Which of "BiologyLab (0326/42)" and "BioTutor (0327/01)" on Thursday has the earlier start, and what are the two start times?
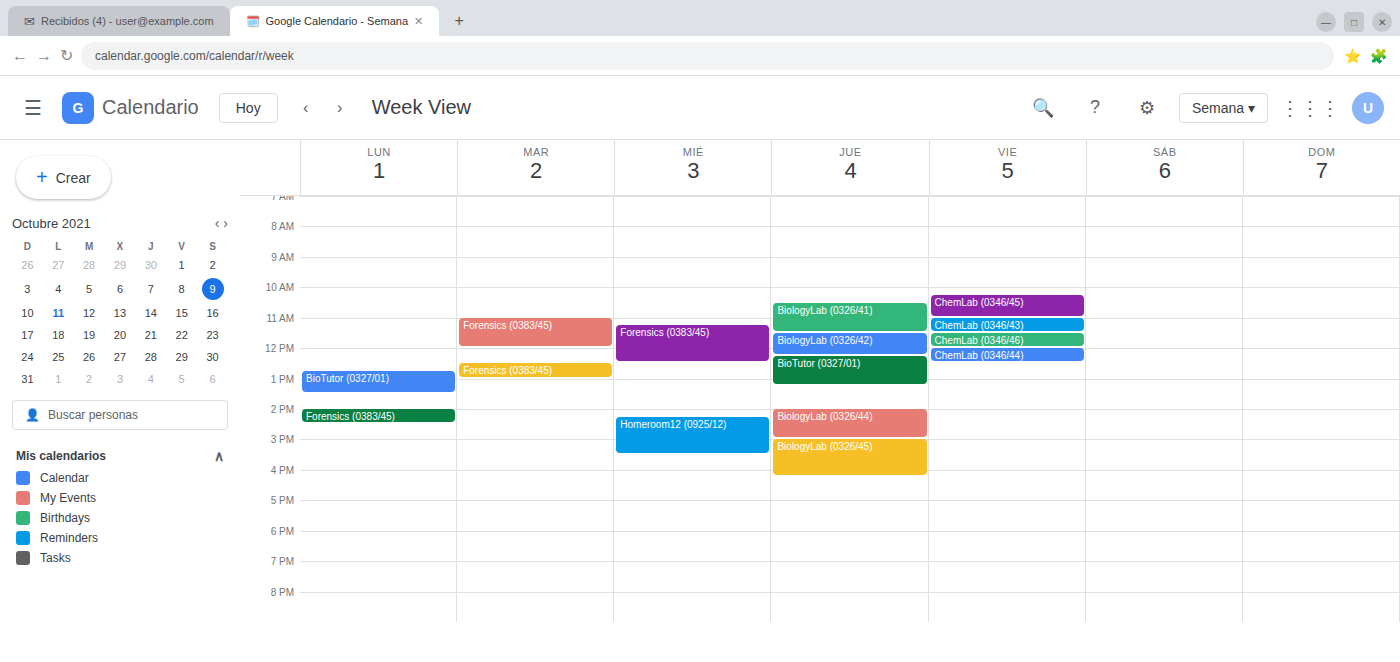
"BiologyLab (0326/42)" 11:30 AM; "BioTutor (0327/01)" 12:15 PM.